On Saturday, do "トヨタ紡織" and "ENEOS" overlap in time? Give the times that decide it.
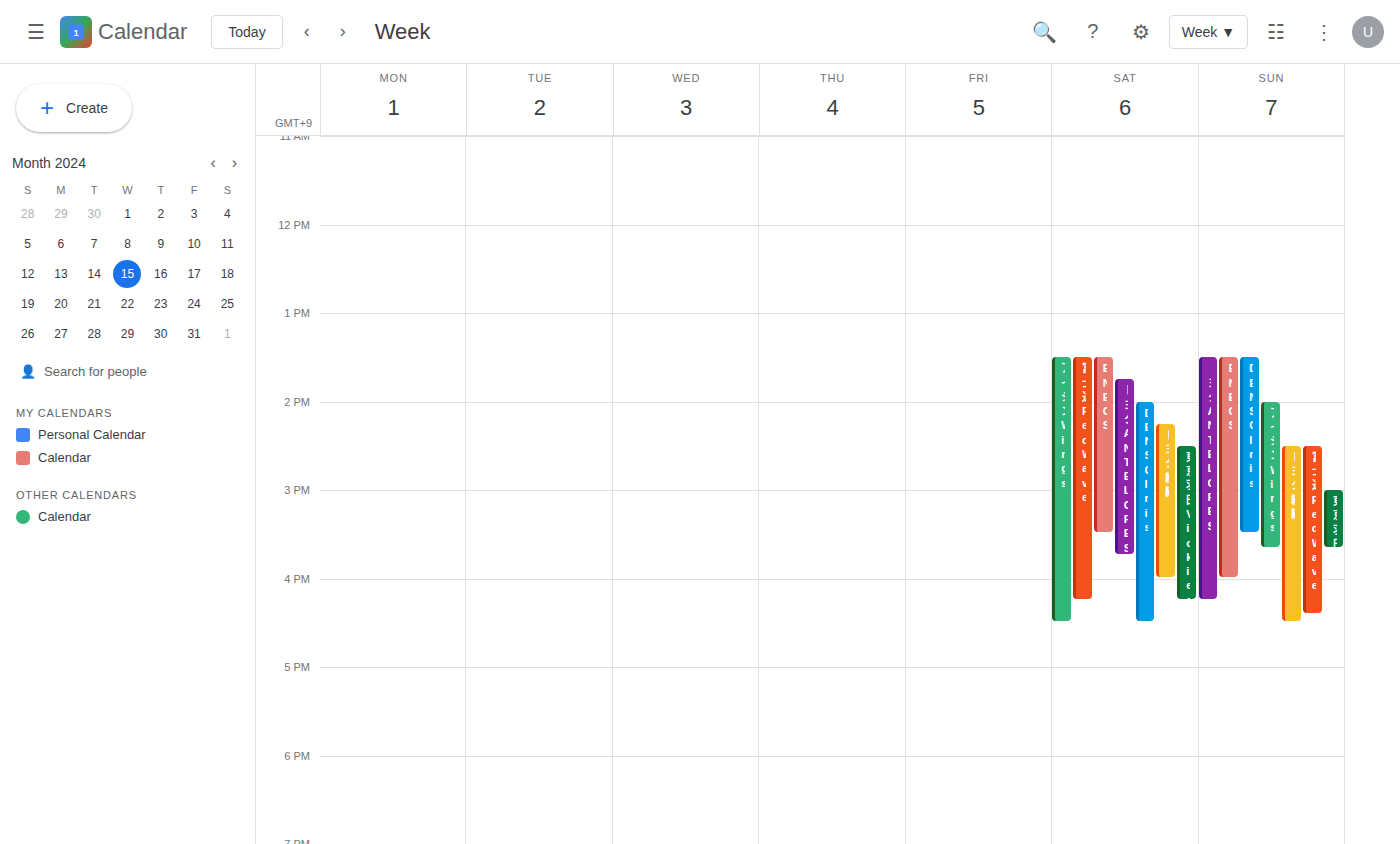
"トヨタ紡織" starts at 2:15 PM, before "ENEOS" ends at 3:30 PM -- they overlap.